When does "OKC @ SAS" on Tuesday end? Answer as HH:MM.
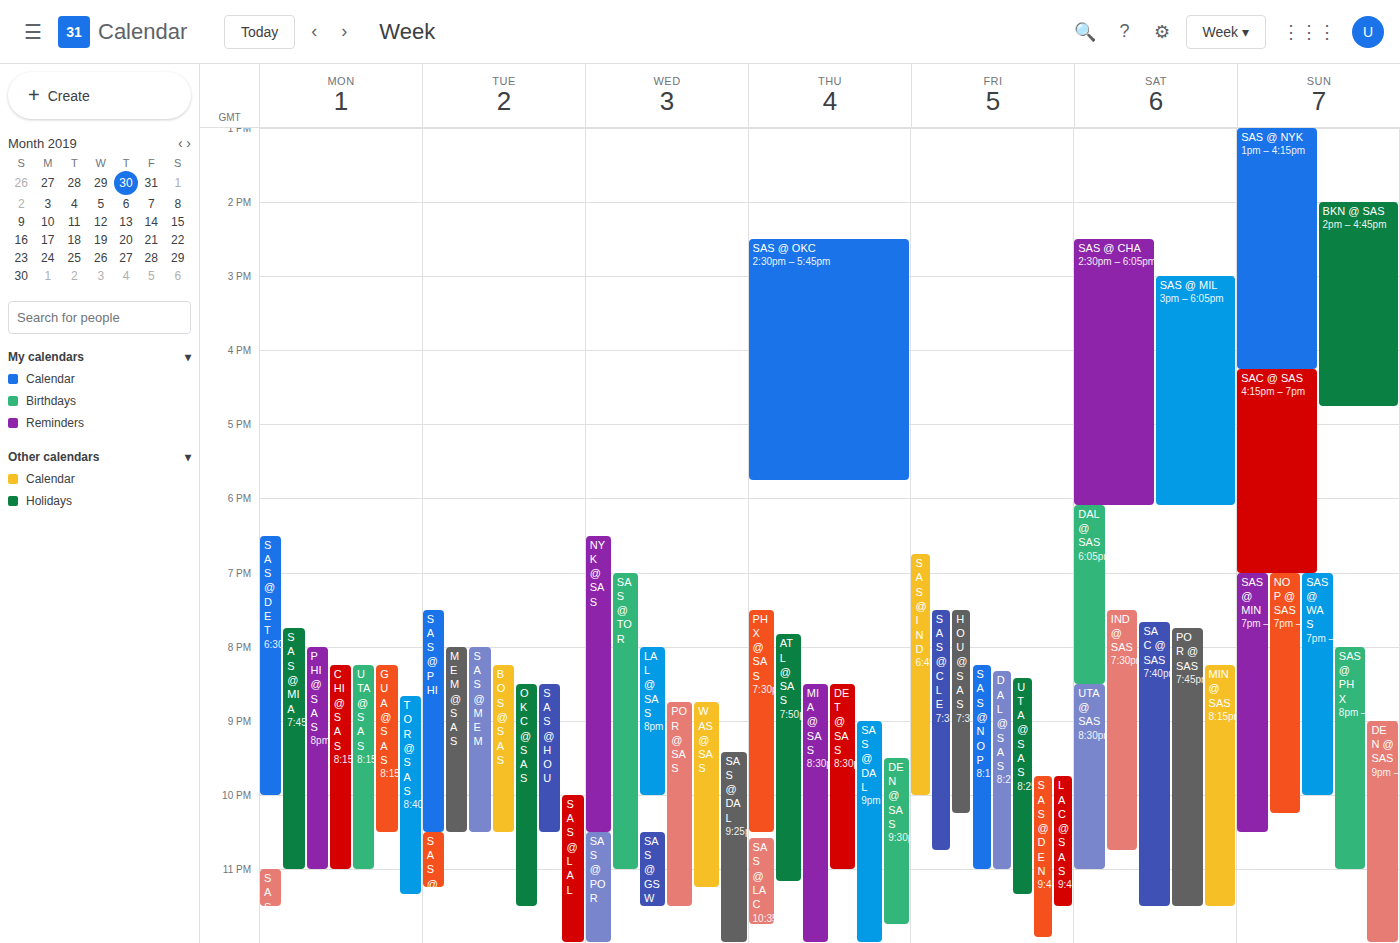
23:30